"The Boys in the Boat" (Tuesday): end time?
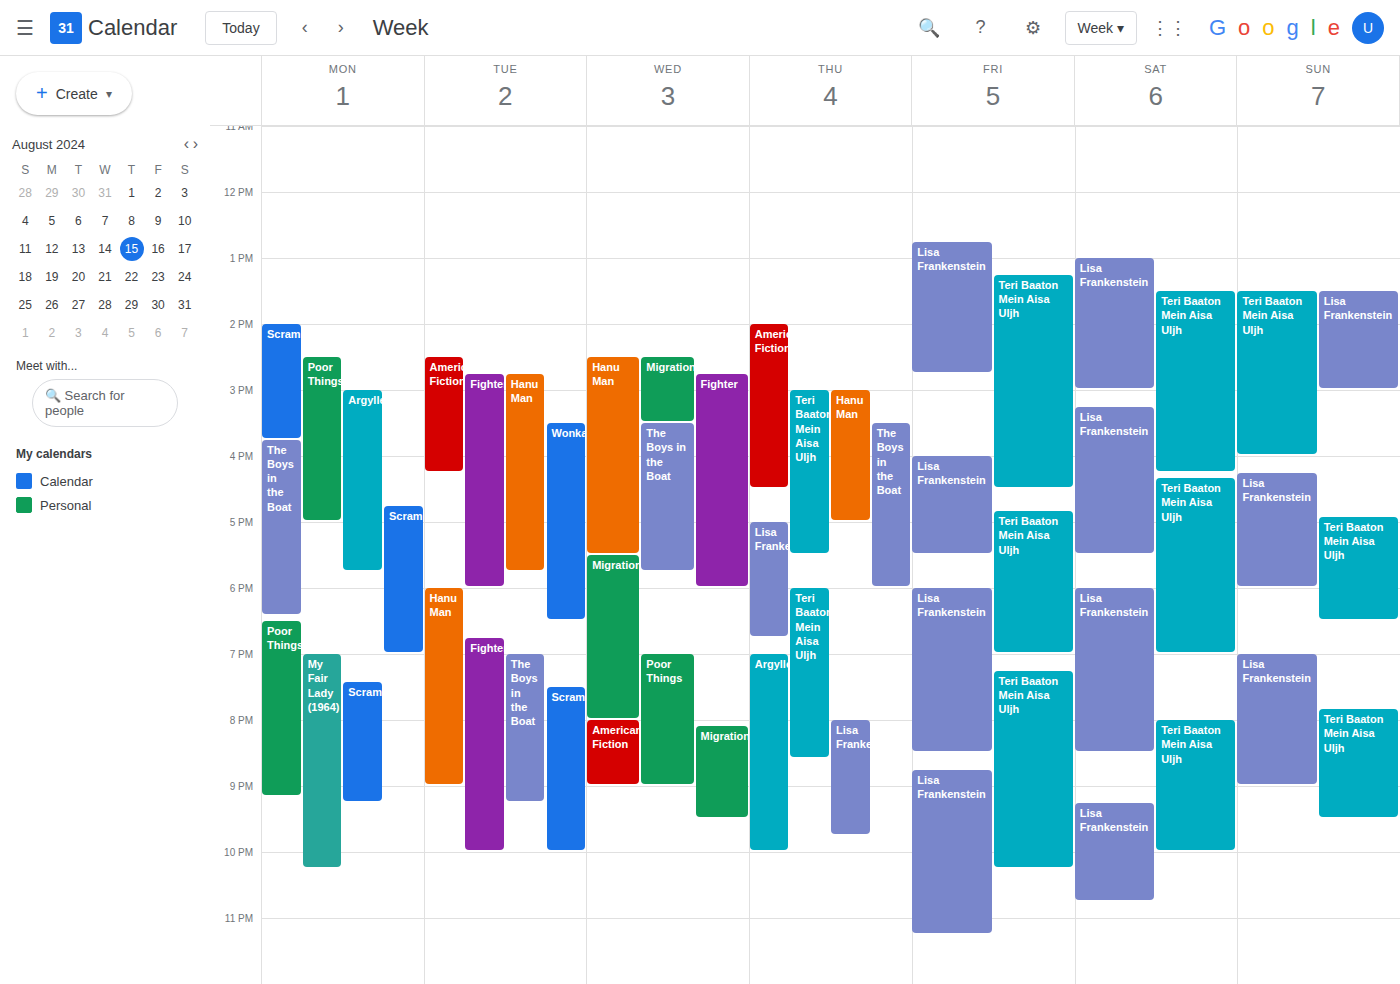
9:15 PM